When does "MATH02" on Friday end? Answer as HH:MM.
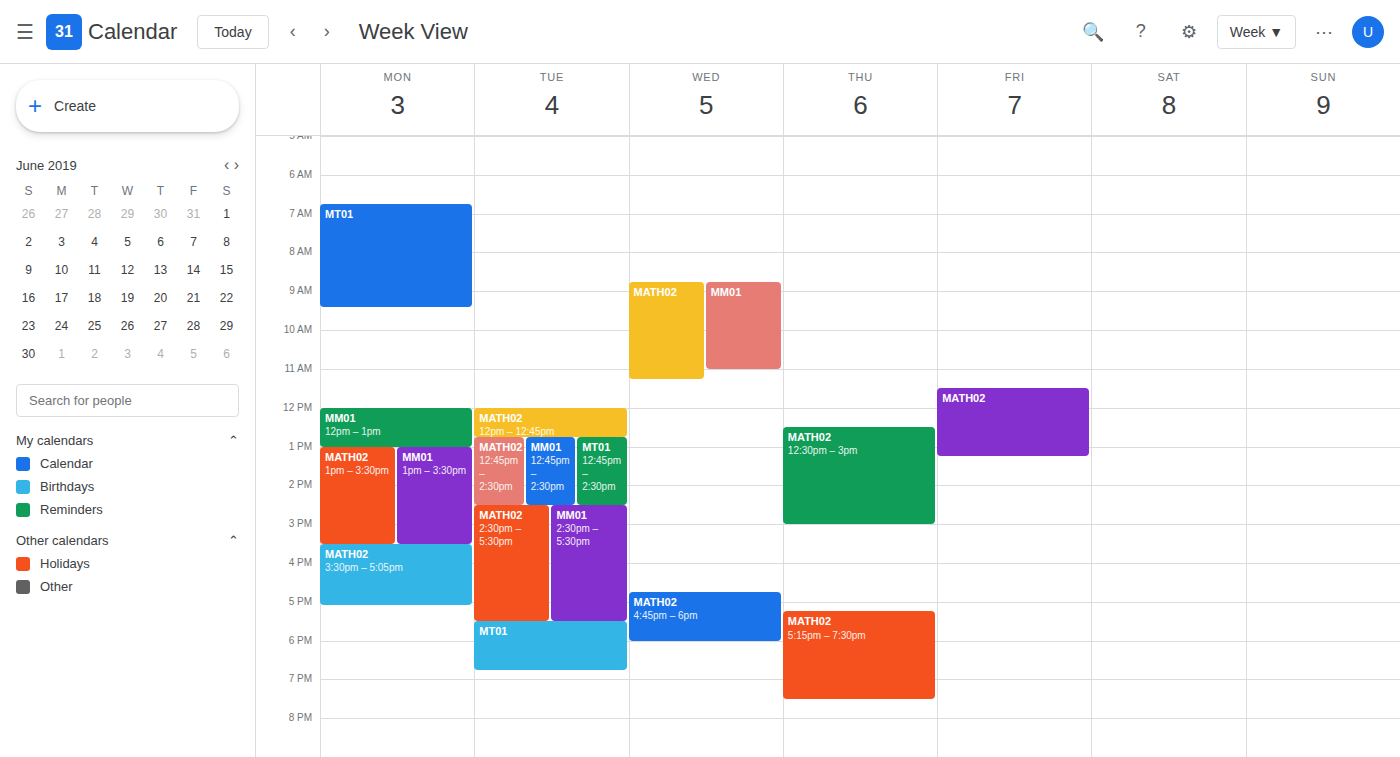
13:15